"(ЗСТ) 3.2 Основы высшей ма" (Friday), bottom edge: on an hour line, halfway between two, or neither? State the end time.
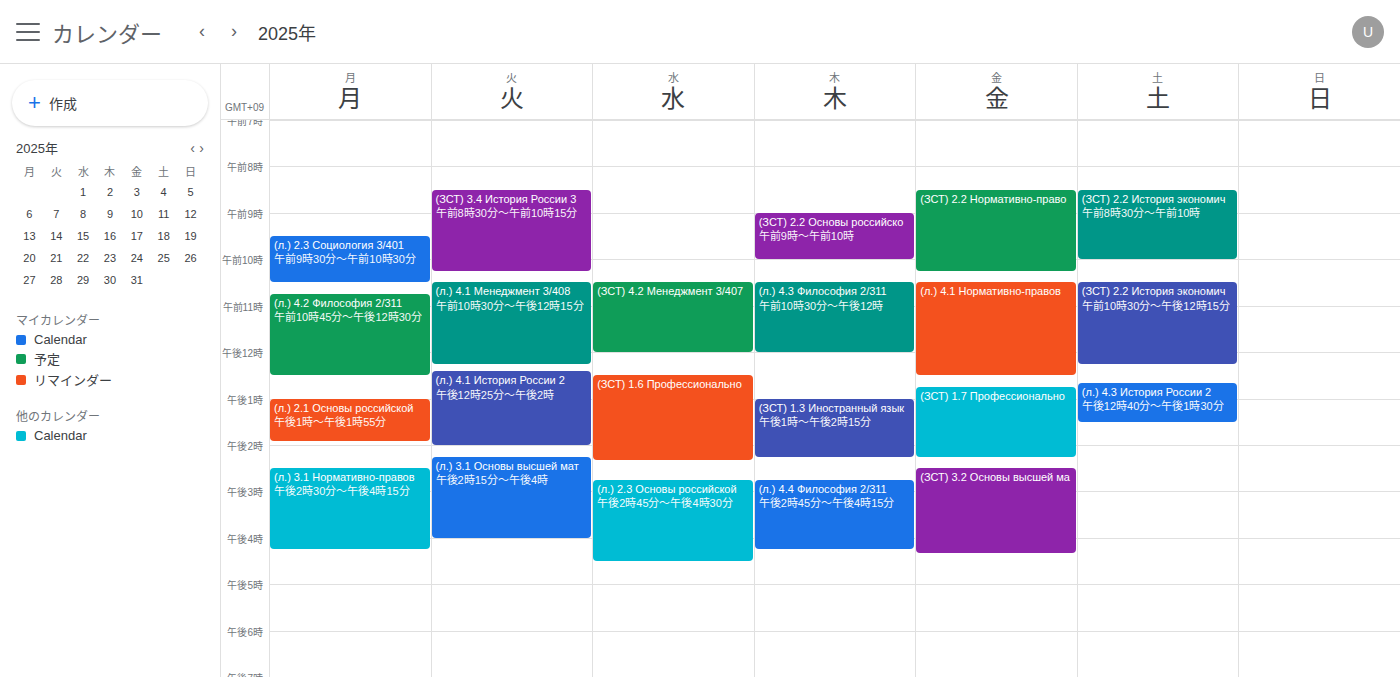
16:20 -- neither: 20 minutes below the 16:00 line and 40 minutes above the 17:00 line.